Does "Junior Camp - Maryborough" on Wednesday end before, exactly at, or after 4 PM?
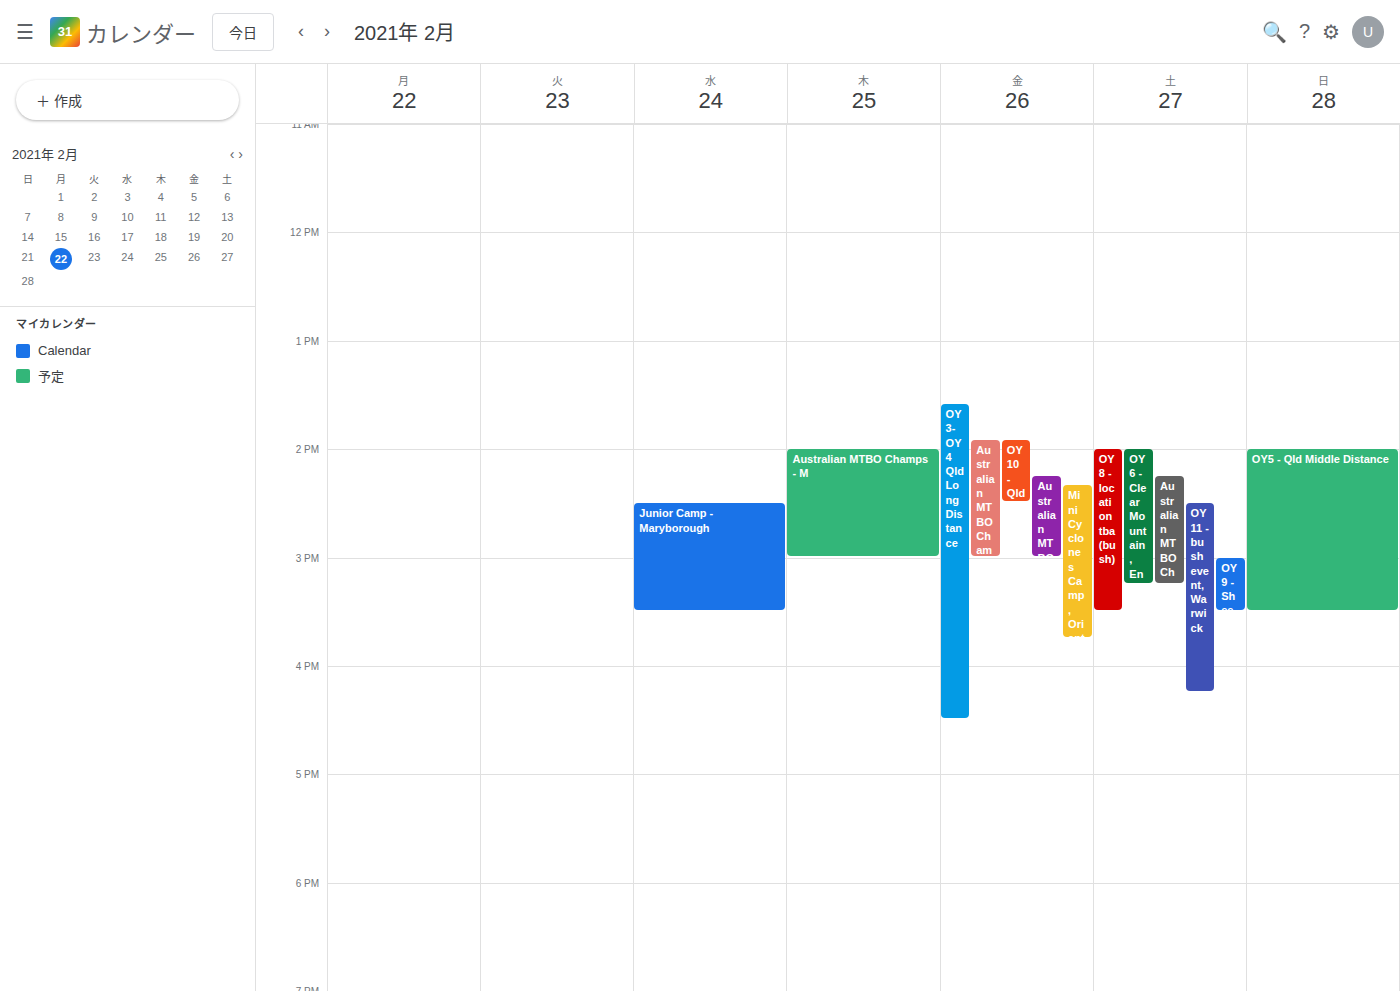
3:30 PM -- before 4 PM, 30 minutes above the 4 PM line.